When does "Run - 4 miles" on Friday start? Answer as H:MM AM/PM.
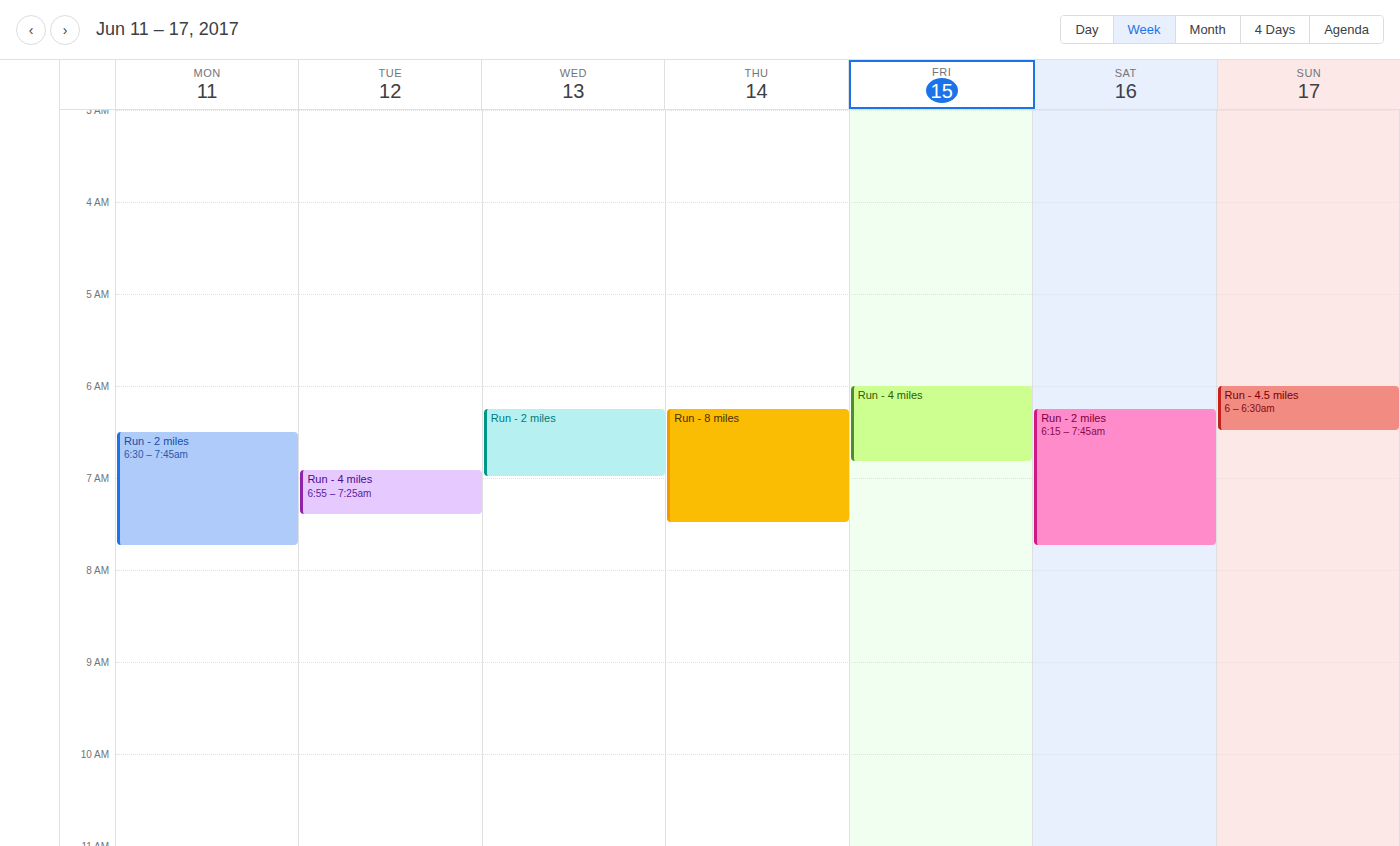
6:00 AM